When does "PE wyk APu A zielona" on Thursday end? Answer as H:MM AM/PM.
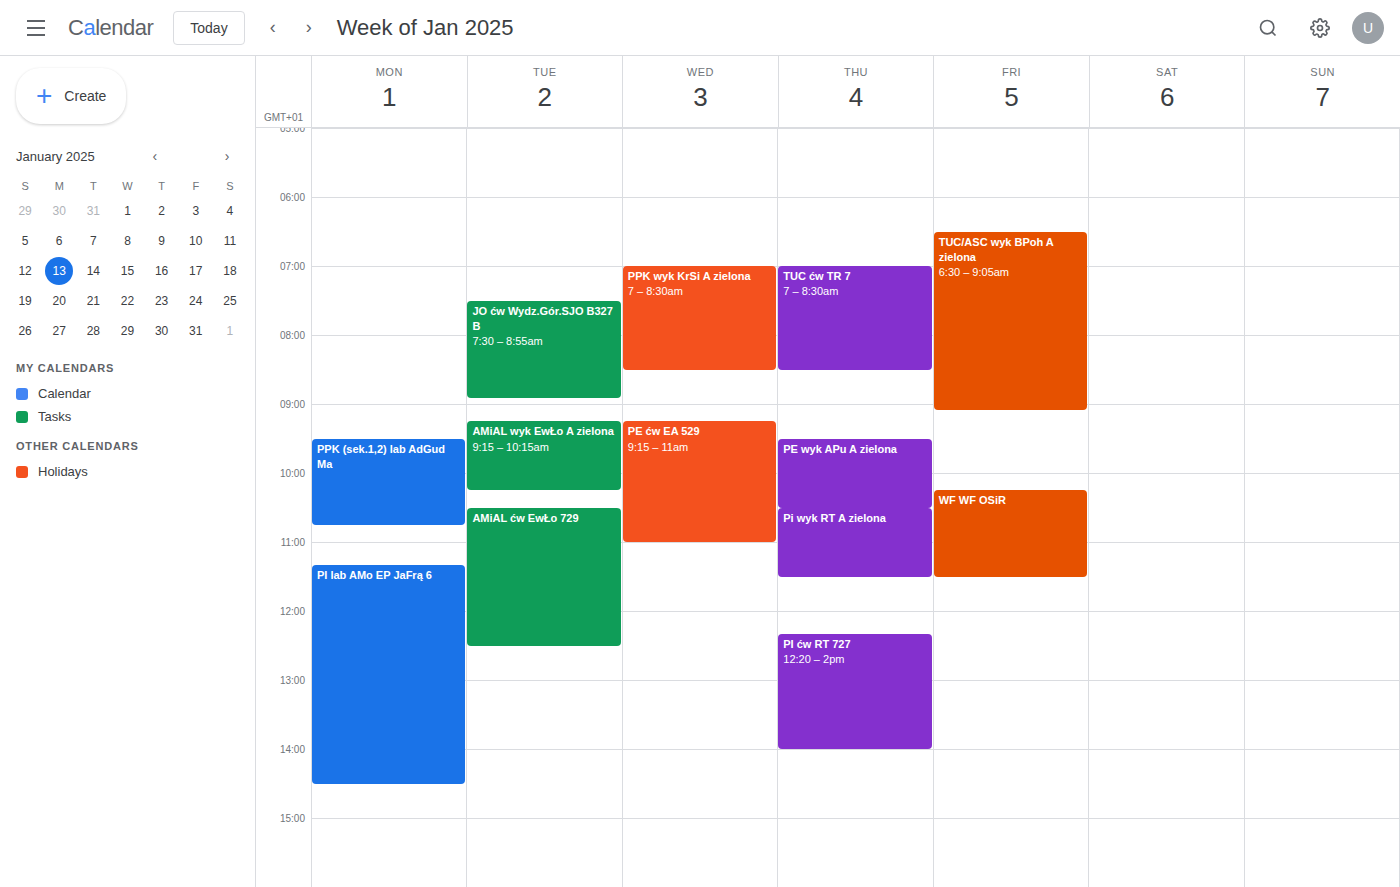
10:30 AM